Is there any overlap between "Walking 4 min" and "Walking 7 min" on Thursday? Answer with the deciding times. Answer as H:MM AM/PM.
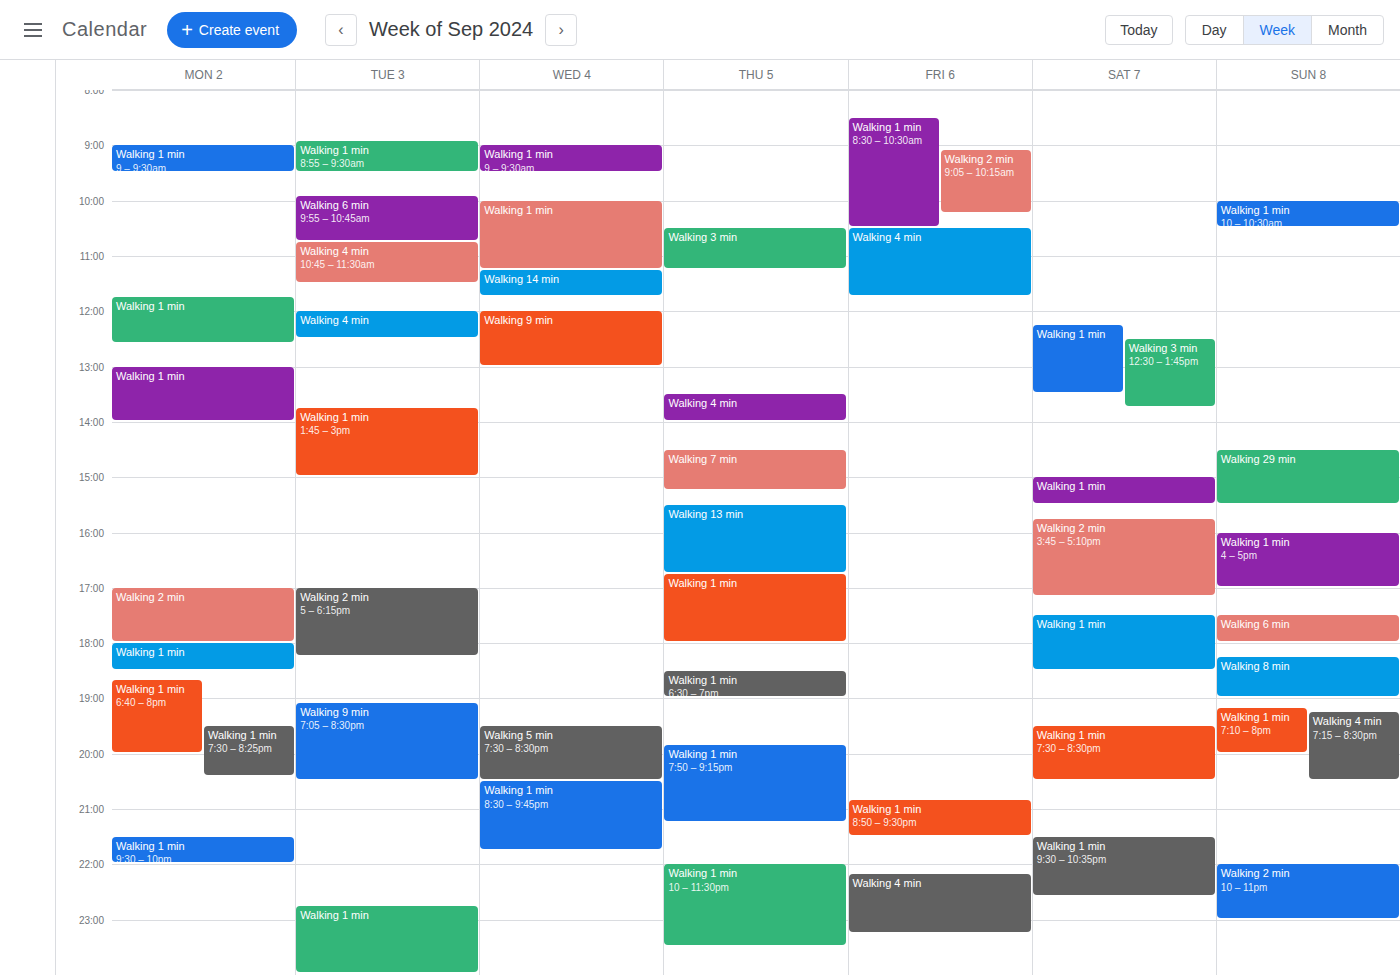
"Walking 4 min" ends at 2:00 PM and "Walking 7 min" starts at 2:30 PM -- no overlap.